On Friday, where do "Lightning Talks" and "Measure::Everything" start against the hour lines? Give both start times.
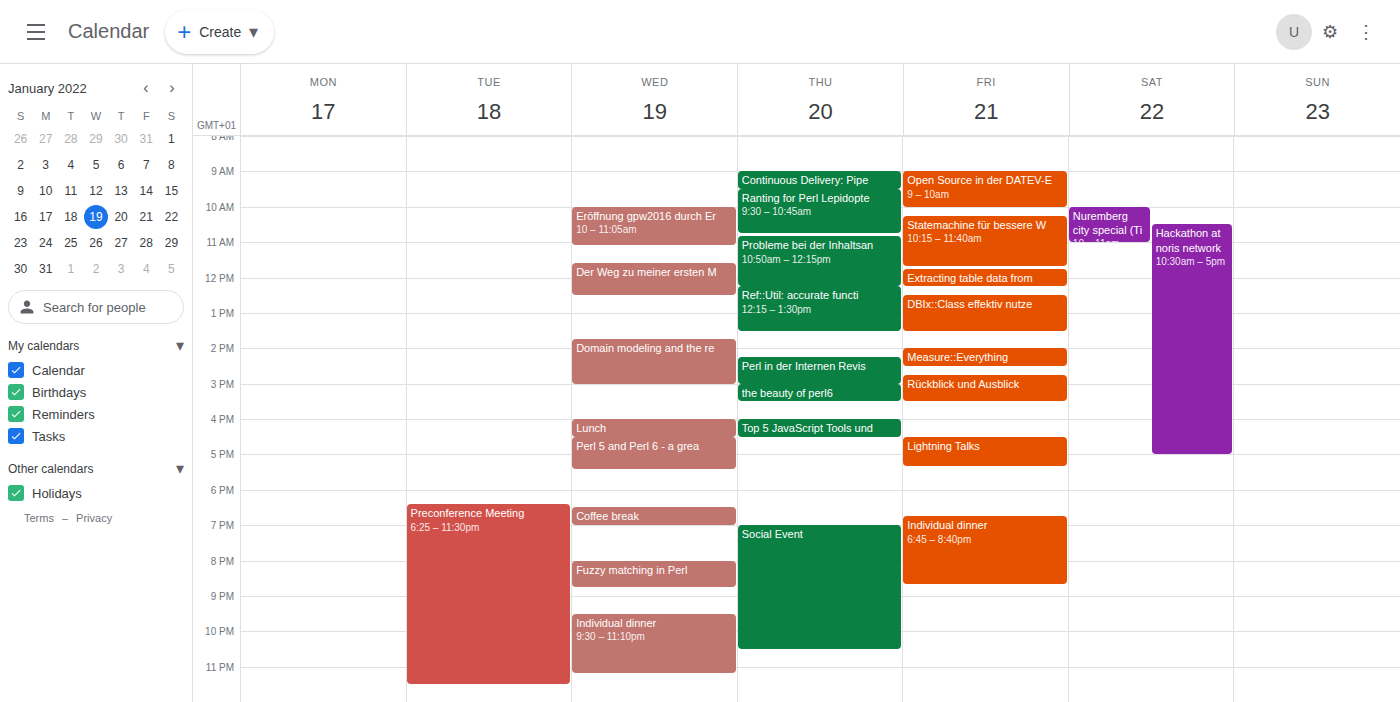
"Lightning Talks": 4:30 PM, halfway between the 4 PM and 5 PM lines. "Measure::Everything": 2:00 PM, exactly on the 2 PM line.